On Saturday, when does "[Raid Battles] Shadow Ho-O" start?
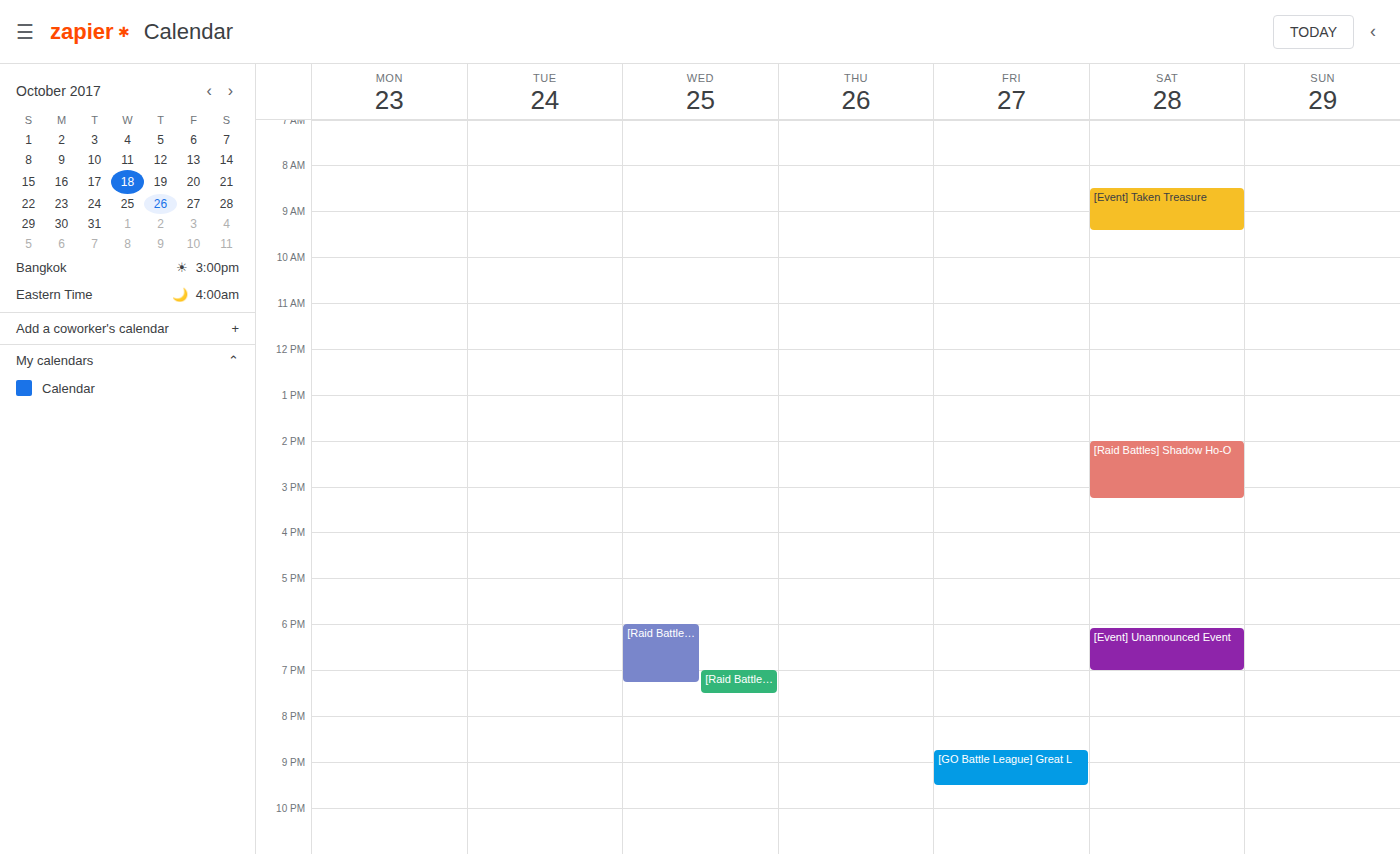
2:00 PM